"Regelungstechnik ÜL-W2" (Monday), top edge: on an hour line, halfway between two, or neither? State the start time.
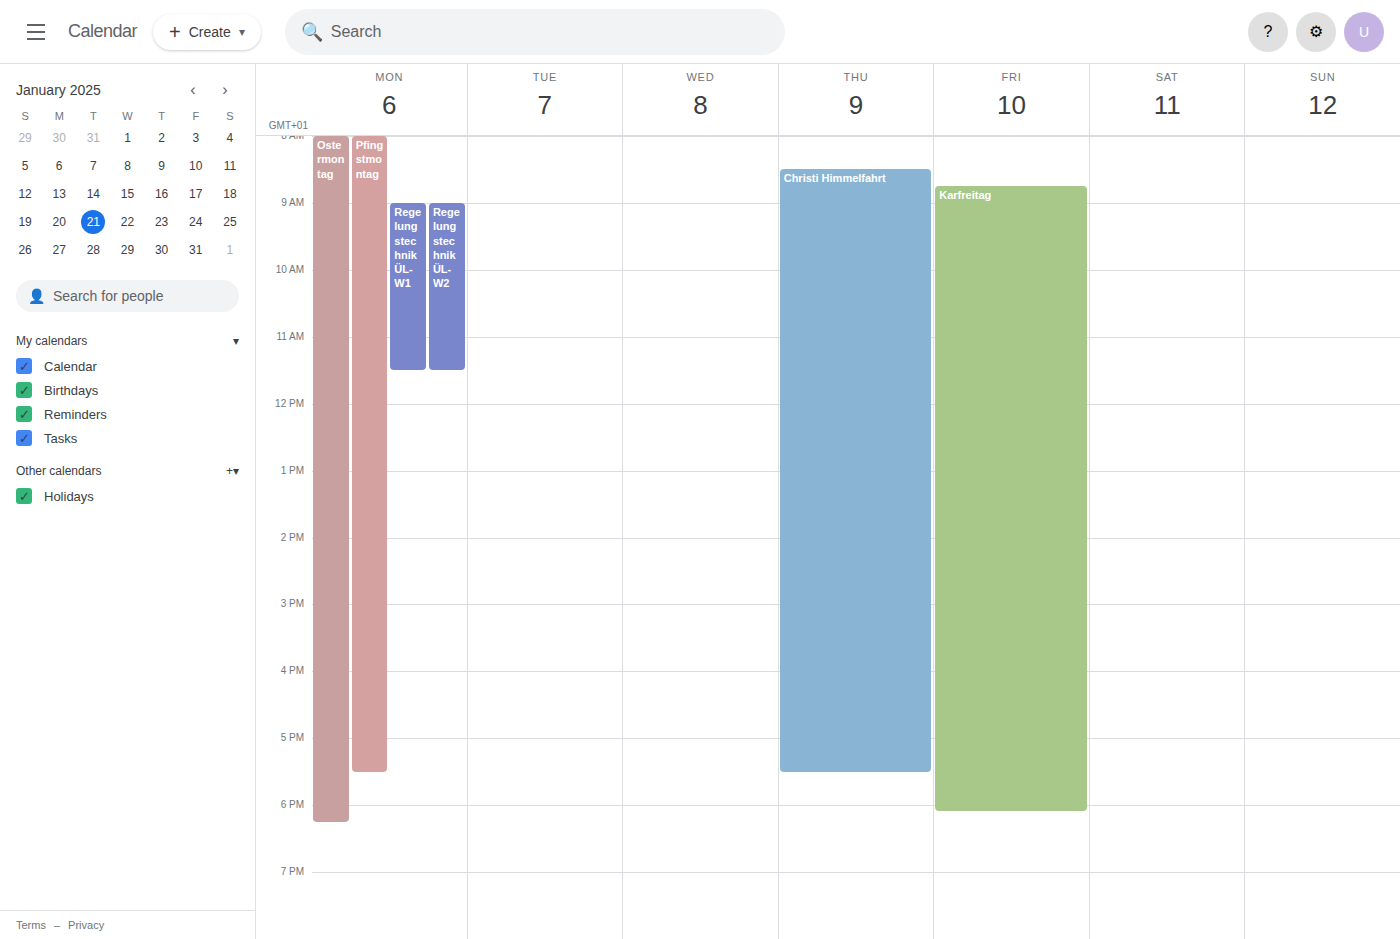
9:00 AM -- exactly on the 9 AM line.